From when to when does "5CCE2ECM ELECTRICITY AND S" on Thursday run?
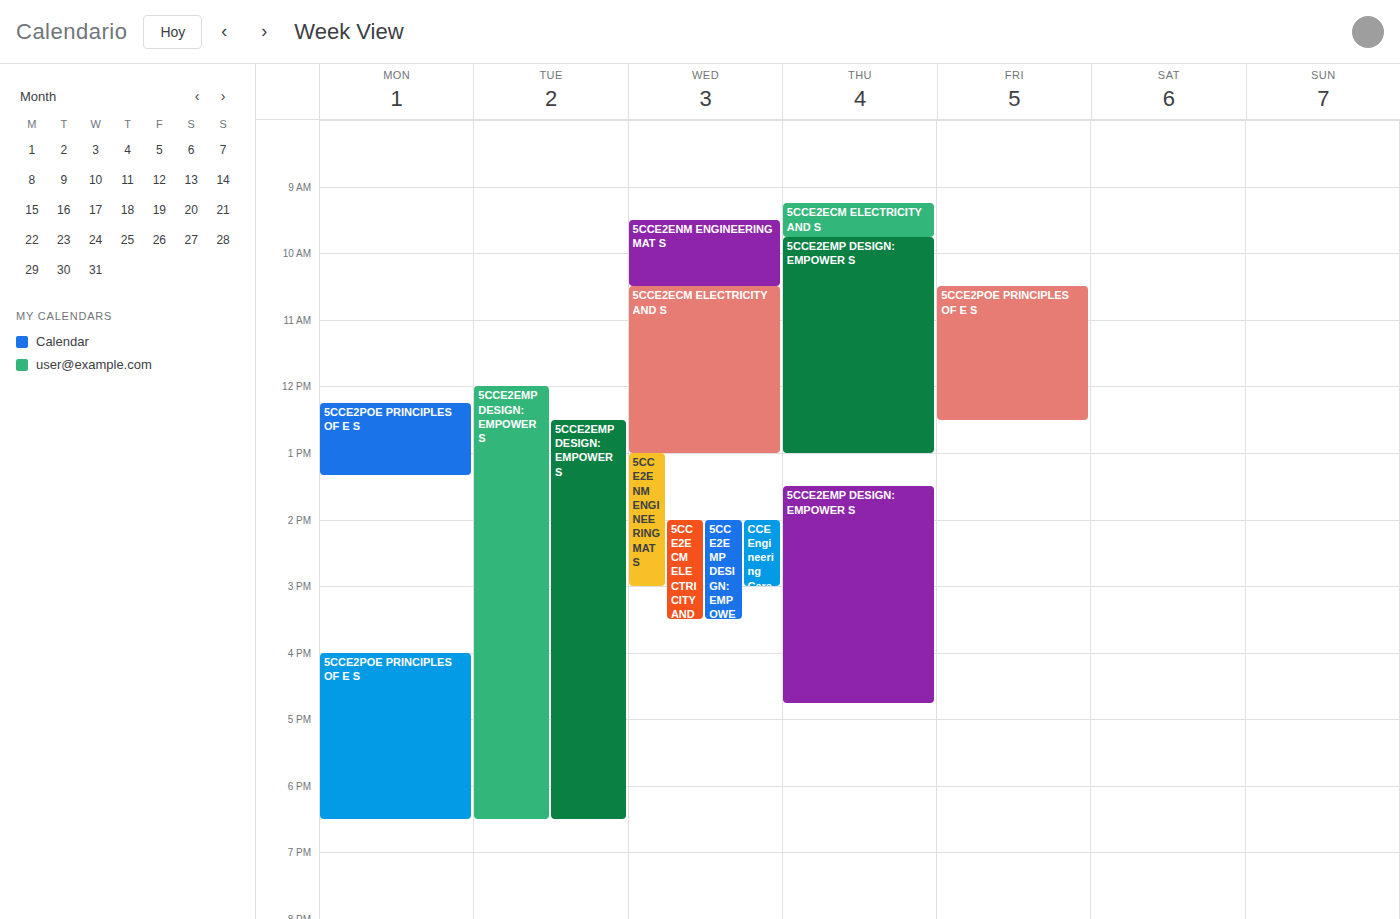
9:15 AM to 9:45 AM